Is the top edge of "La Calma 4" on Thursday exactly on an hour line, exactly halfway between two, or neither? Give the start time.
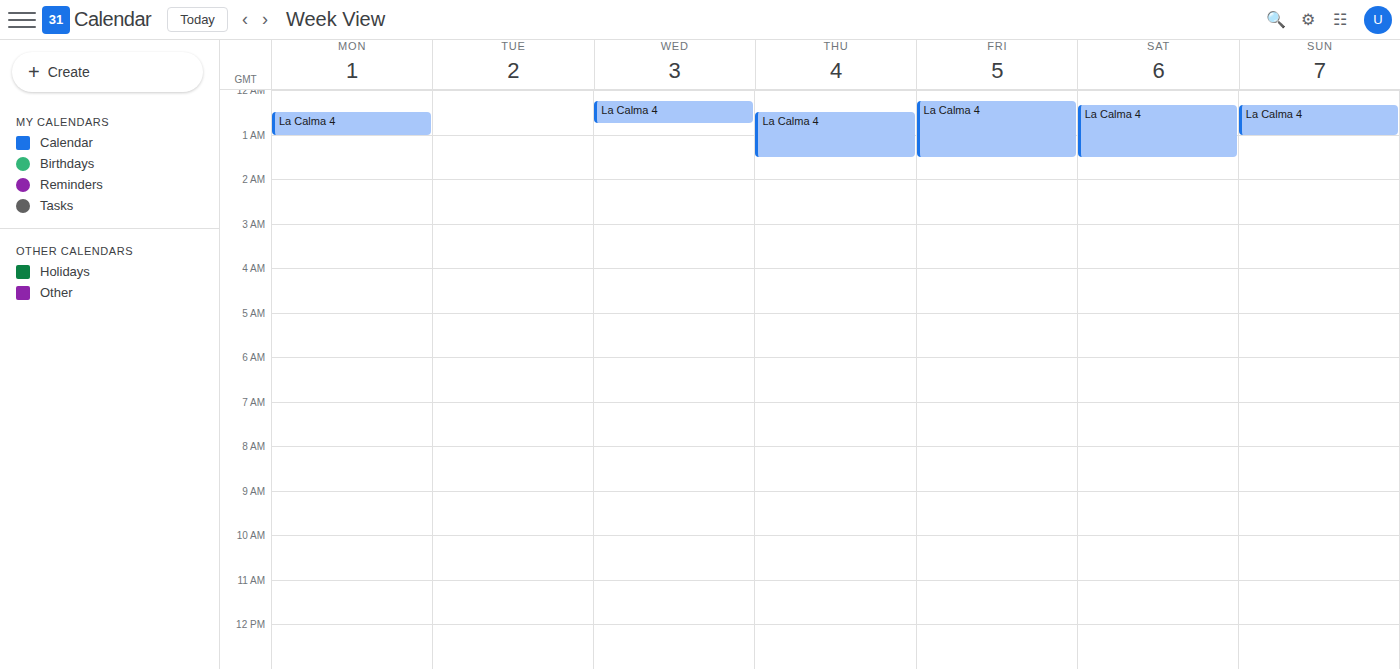
12:30 AM -- halfway between the 12 AM and 1 AM lines.